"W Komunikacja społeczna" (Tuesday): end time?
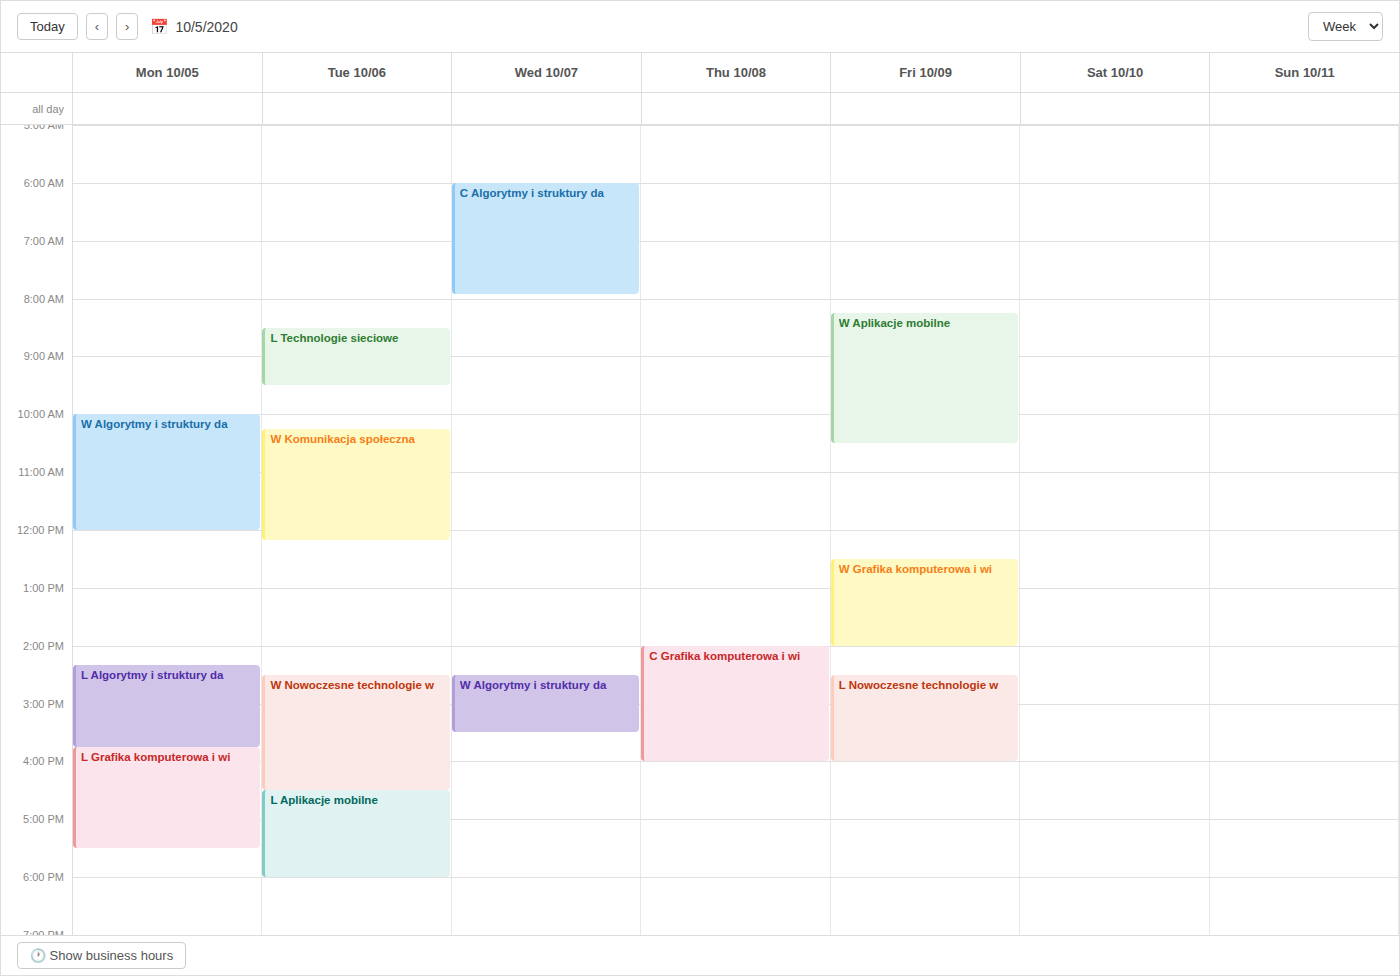
12:10 PM